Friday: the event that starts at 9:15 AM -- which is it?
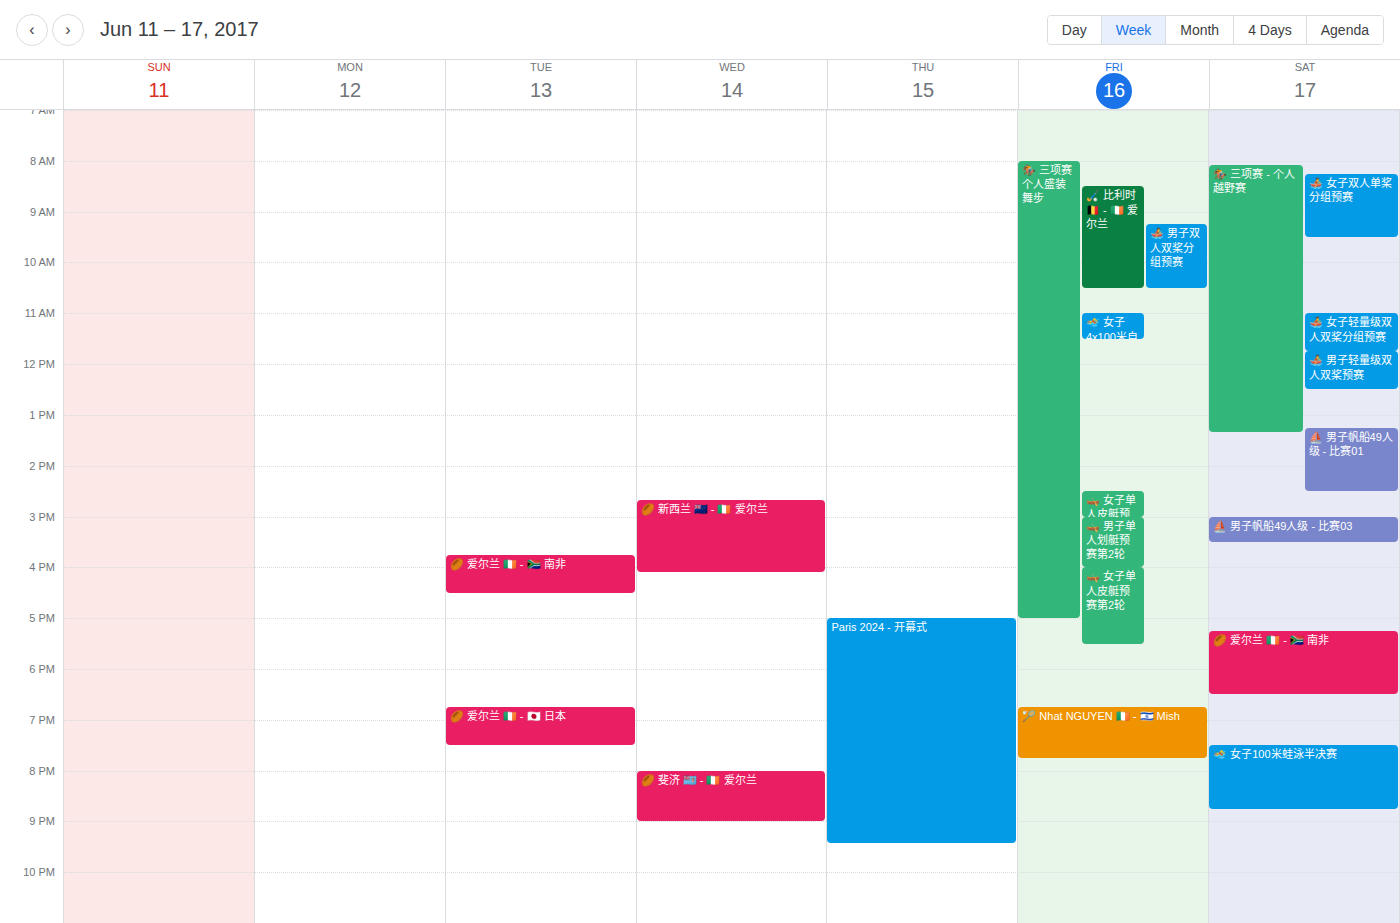
"🚣 男子双人双桨分组预赛"